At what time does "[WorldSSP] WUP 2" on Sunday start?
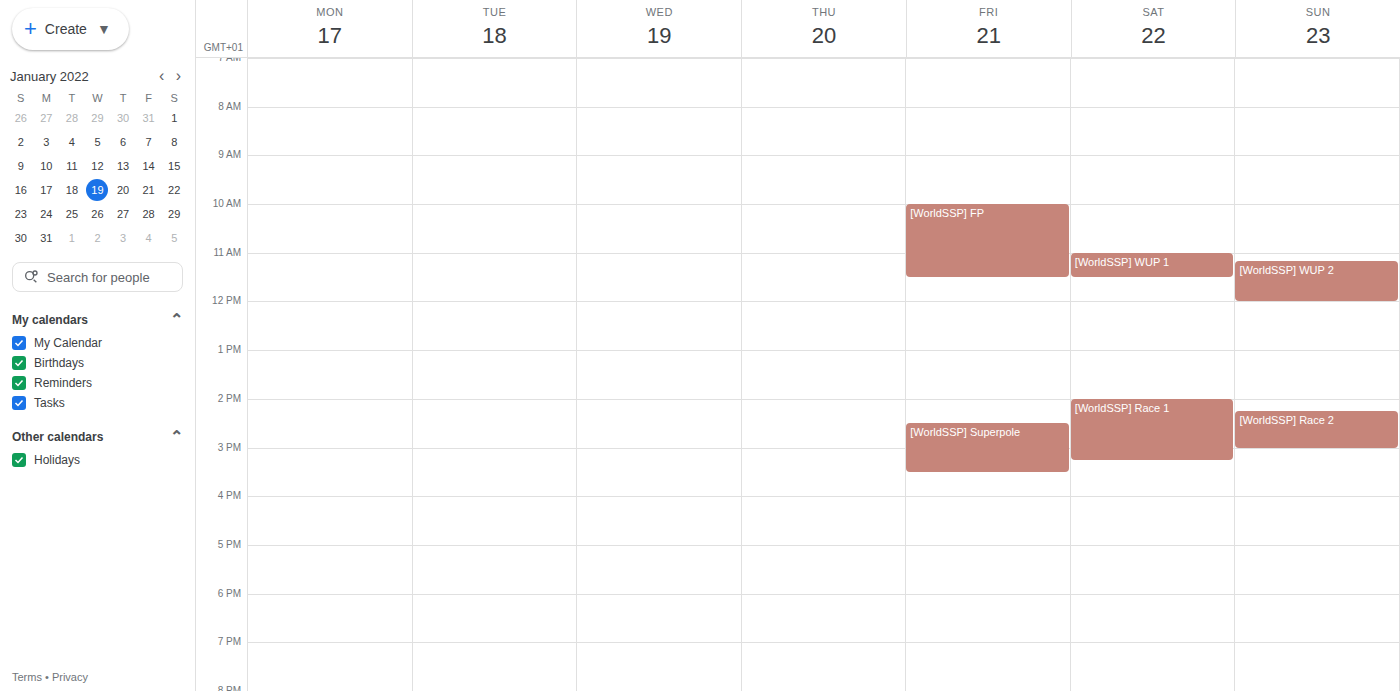
11:10